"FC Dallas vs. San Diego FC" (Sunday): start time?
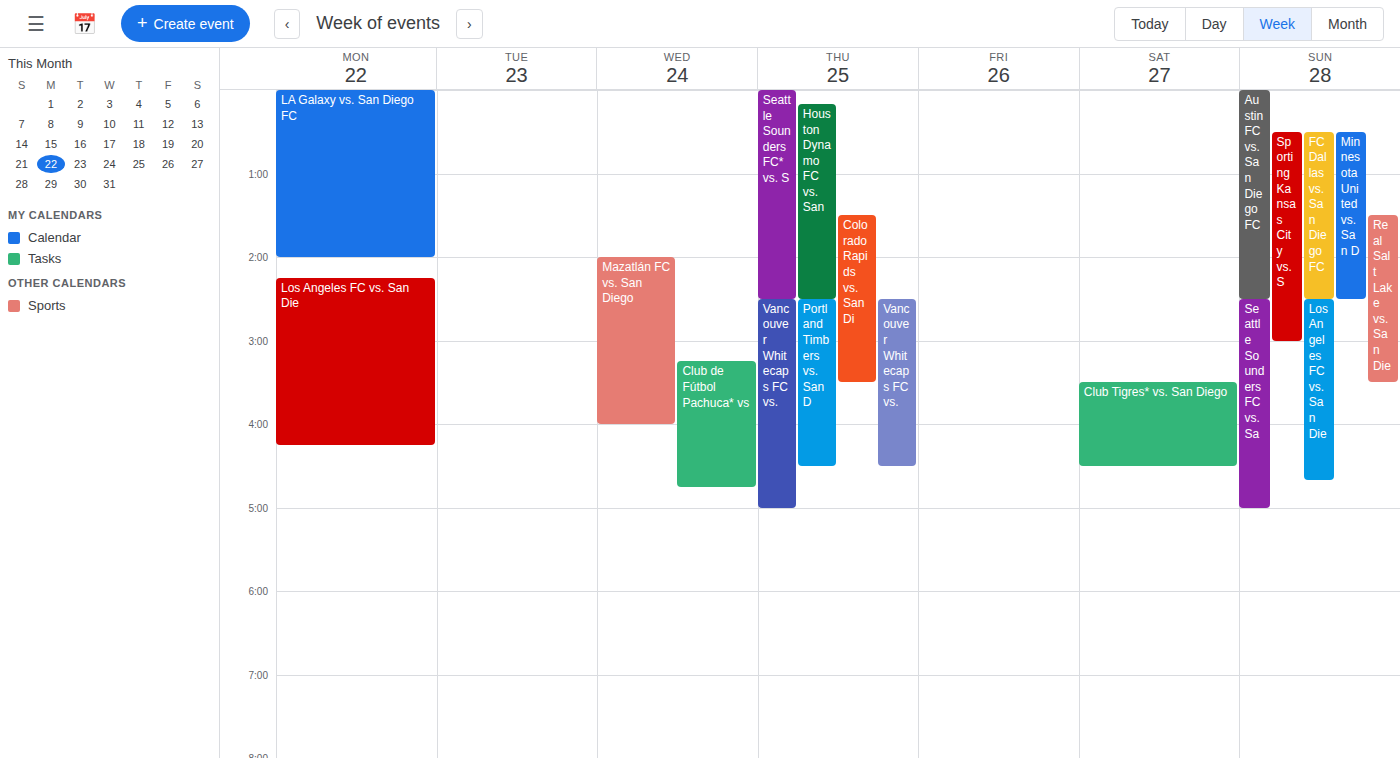
12:30 AM